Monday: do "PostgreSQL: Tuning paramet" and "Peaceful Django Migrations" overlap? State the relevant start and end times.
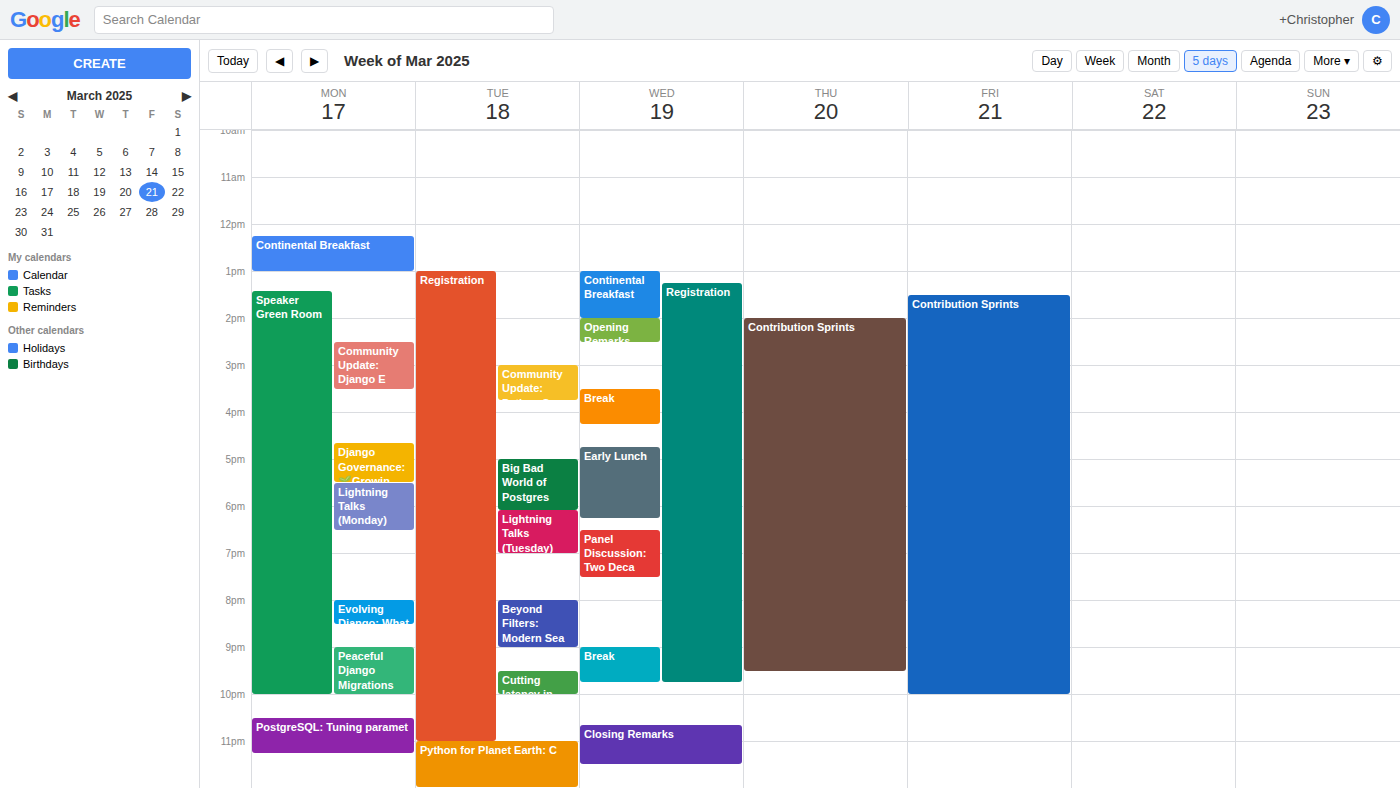
"Peaceful Django Migrations" ends at 10:00 PM and "PostgreSQL: Tuning paramet" starts at 10:30 PM -- no overlap.